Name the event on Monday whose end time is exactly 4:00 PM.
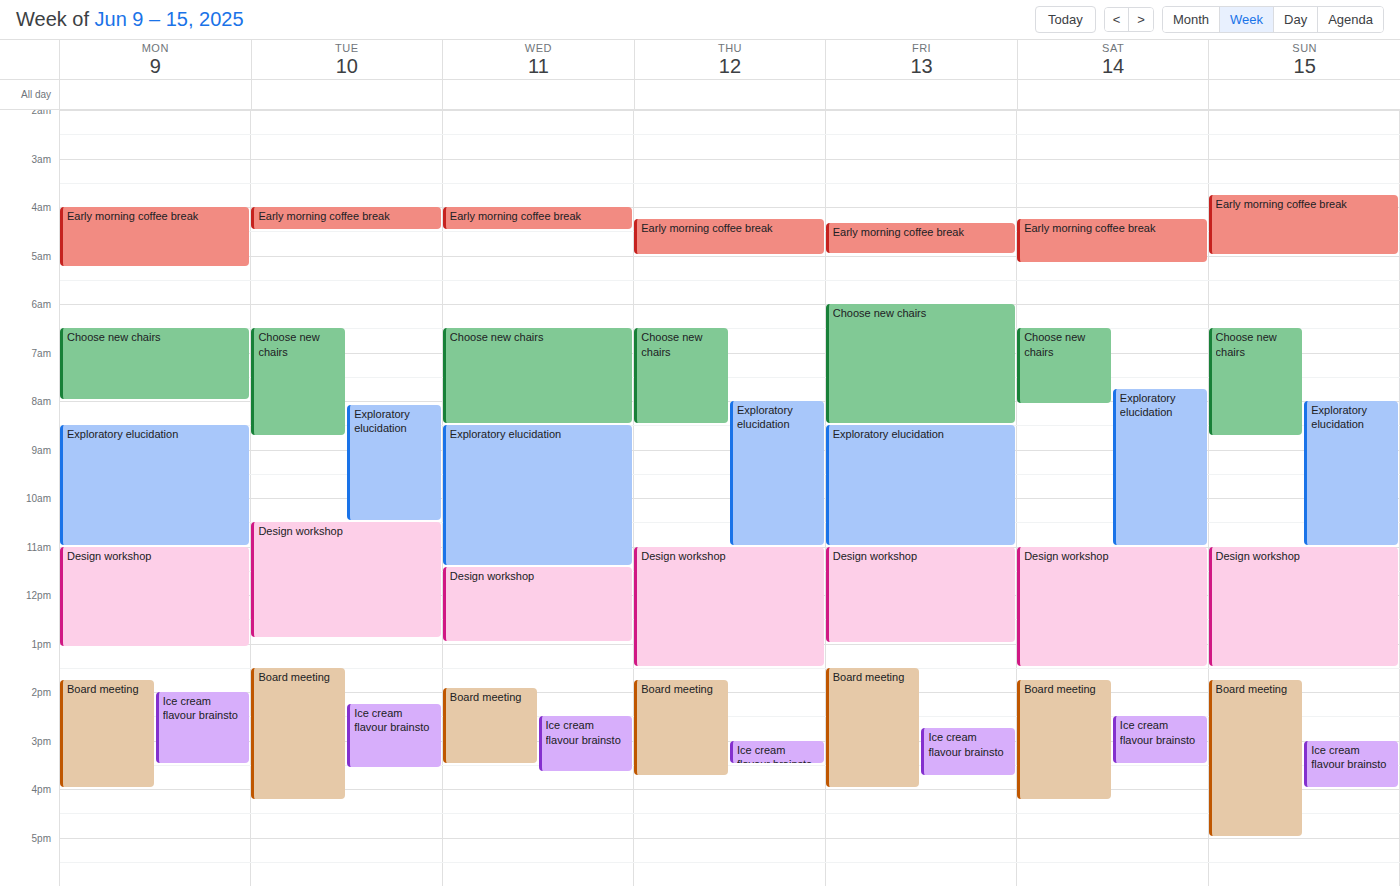
"Board meeting"